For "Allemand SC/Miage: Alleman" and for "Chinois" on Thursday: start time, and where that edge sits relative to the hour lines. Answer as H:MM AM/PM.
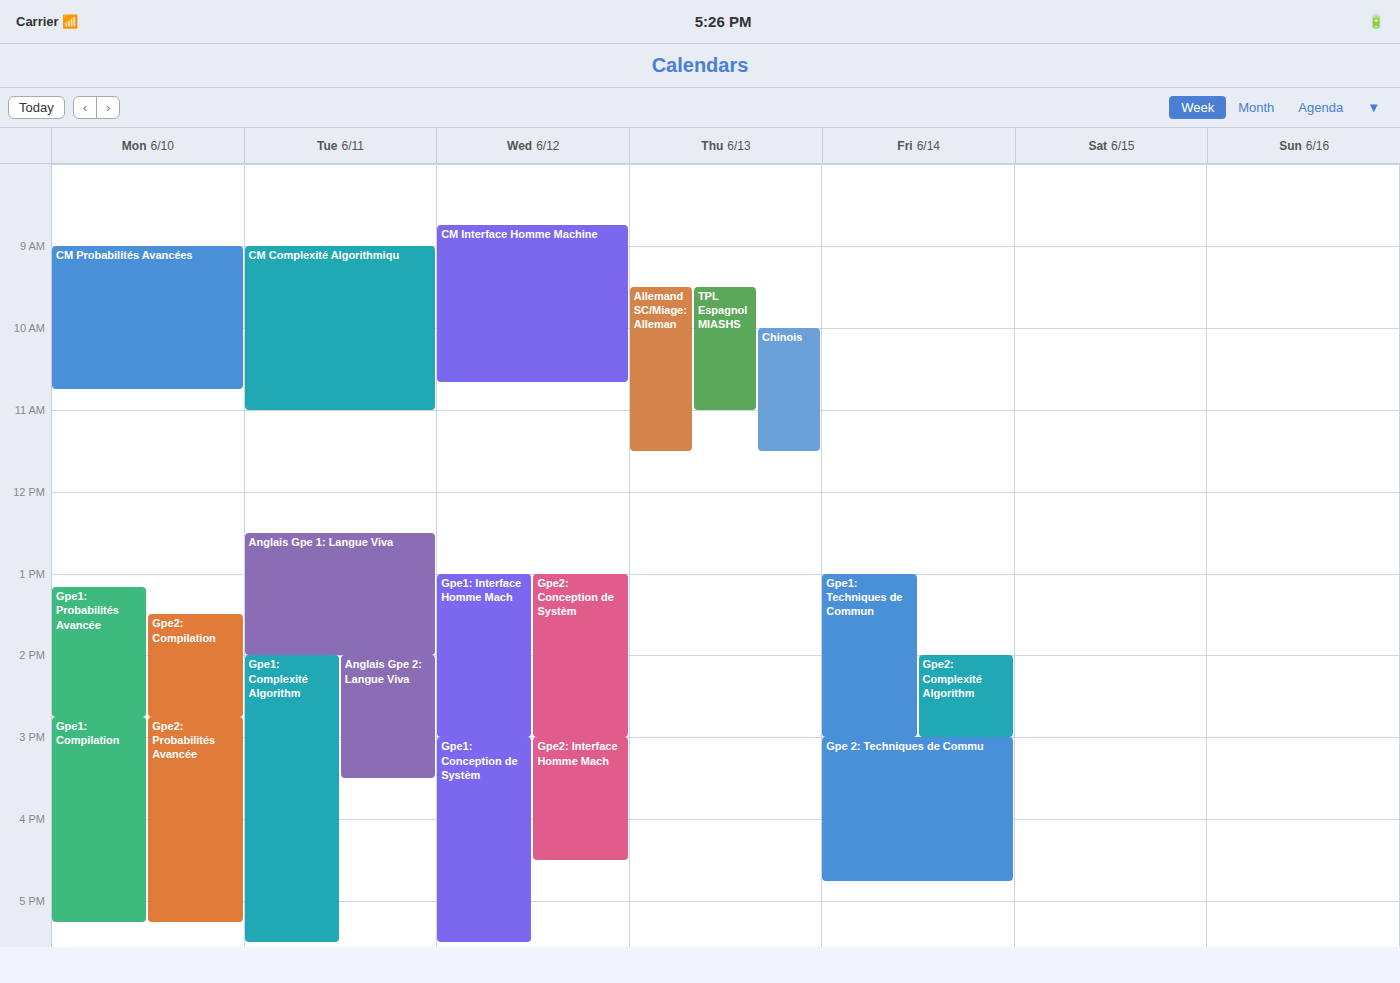
"Allemand SC/Miage: Alleman": 9:30 AM, halfway between the 9 AM and 10 AM lines. "Chinois": 10:00 AM, exactly on the 10 AM line.